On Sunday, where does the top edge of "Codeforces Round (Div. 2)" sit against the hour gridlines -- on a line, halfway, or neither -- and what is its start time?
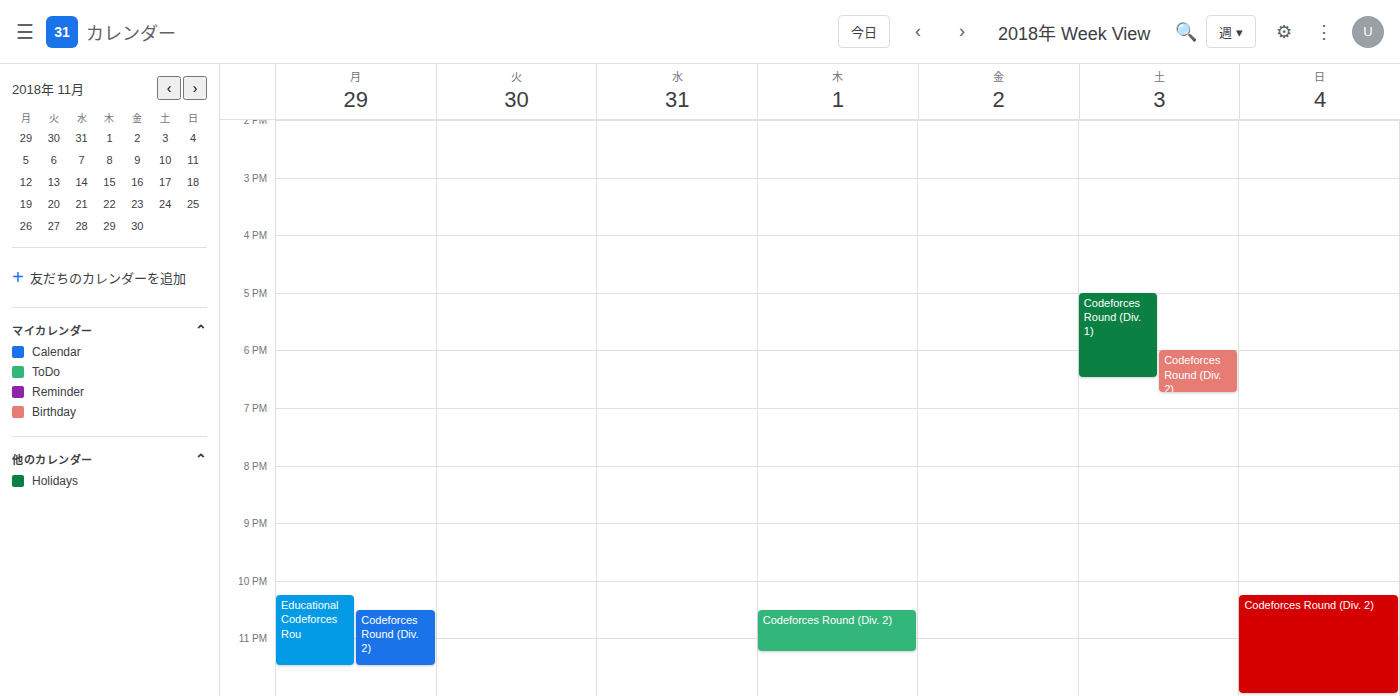
10:15 PM -- neither: a quarter of the way from the 10 PM line to the 11 PM line.